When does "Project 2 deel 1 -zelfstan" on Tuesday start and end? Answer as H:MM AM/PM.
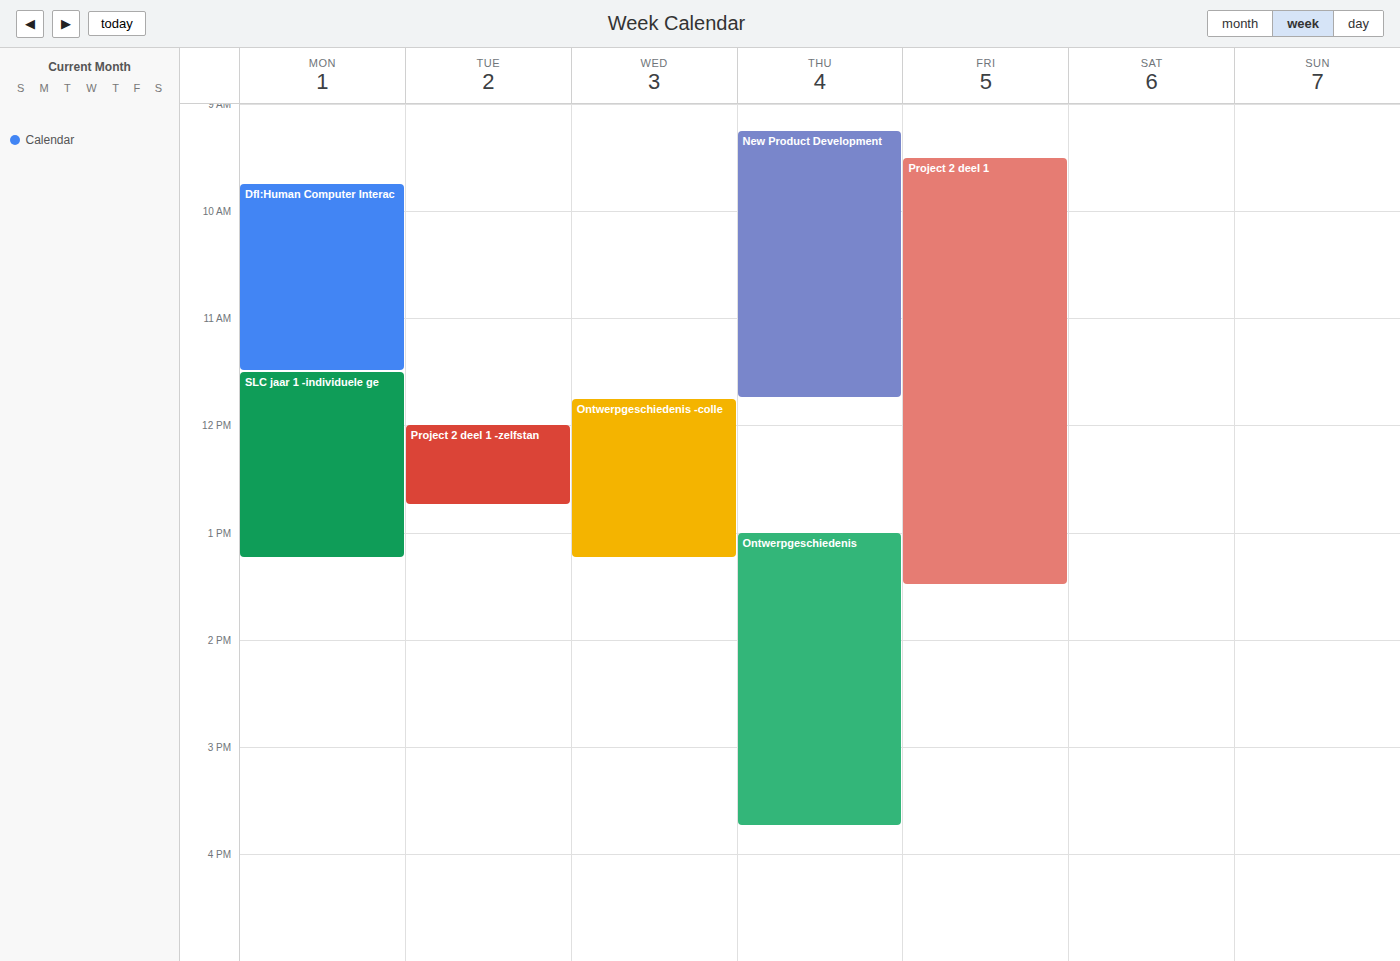
12:00 PM to 12:45 PM